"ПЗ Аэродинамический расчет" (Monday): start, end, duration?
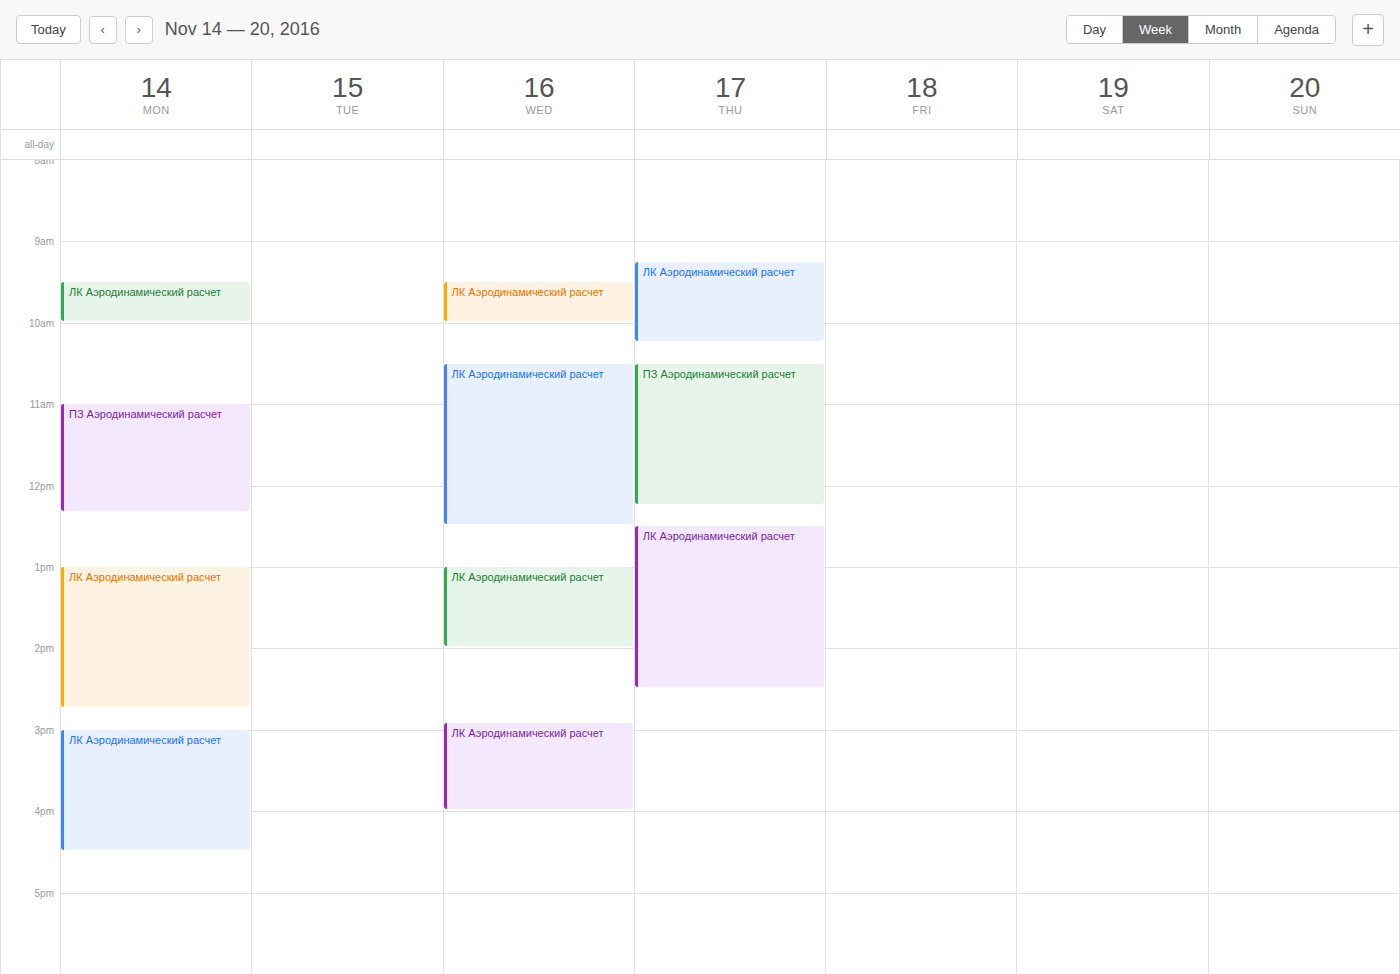
11:00 AM to 12:20 PM, 1 hour 20 minutes